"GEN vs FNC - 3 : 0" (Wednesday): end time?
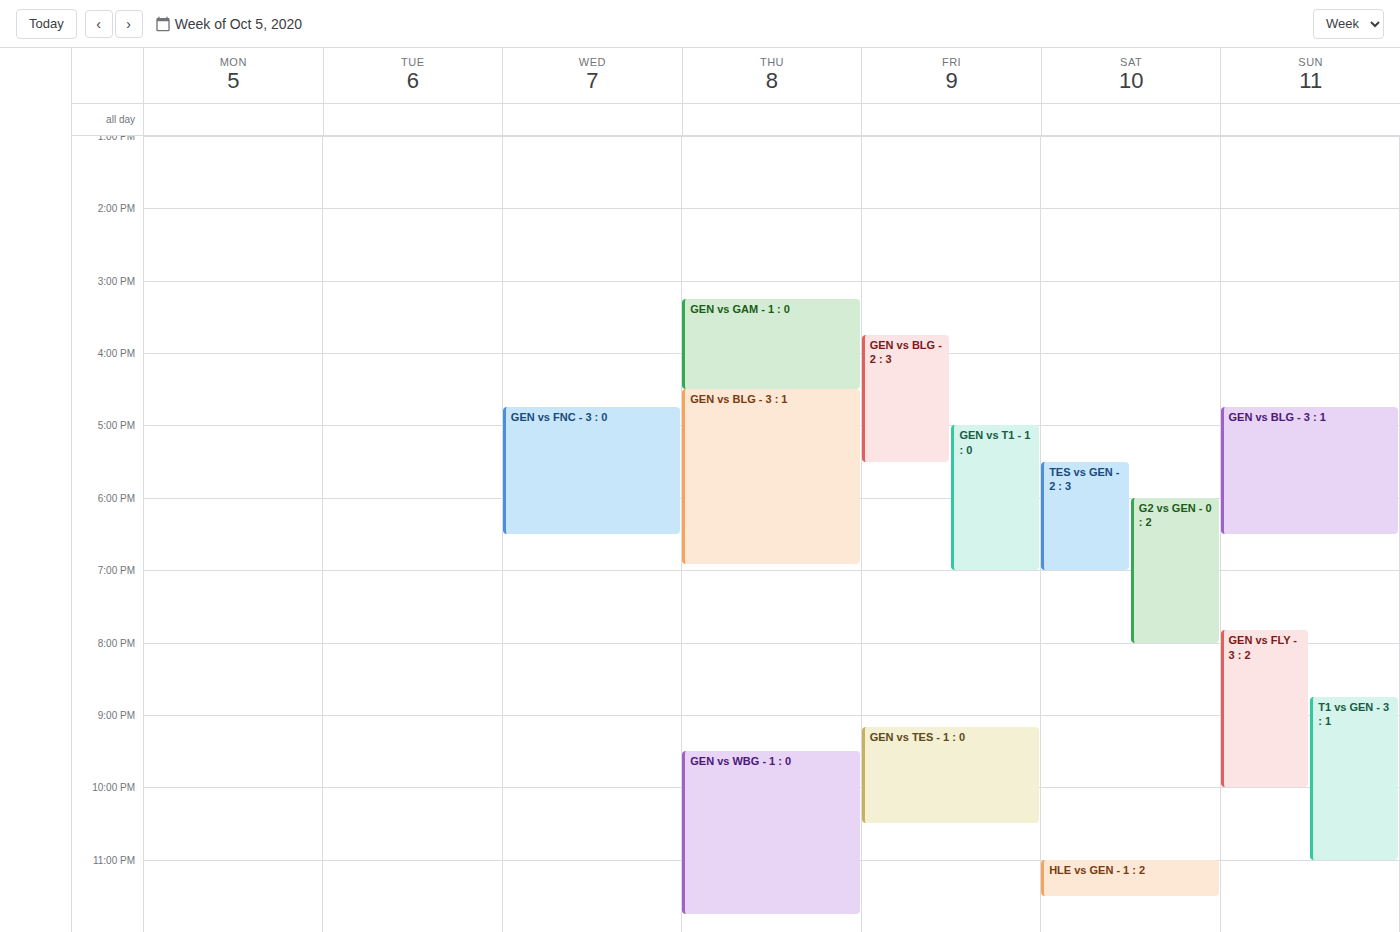
6:30 PM